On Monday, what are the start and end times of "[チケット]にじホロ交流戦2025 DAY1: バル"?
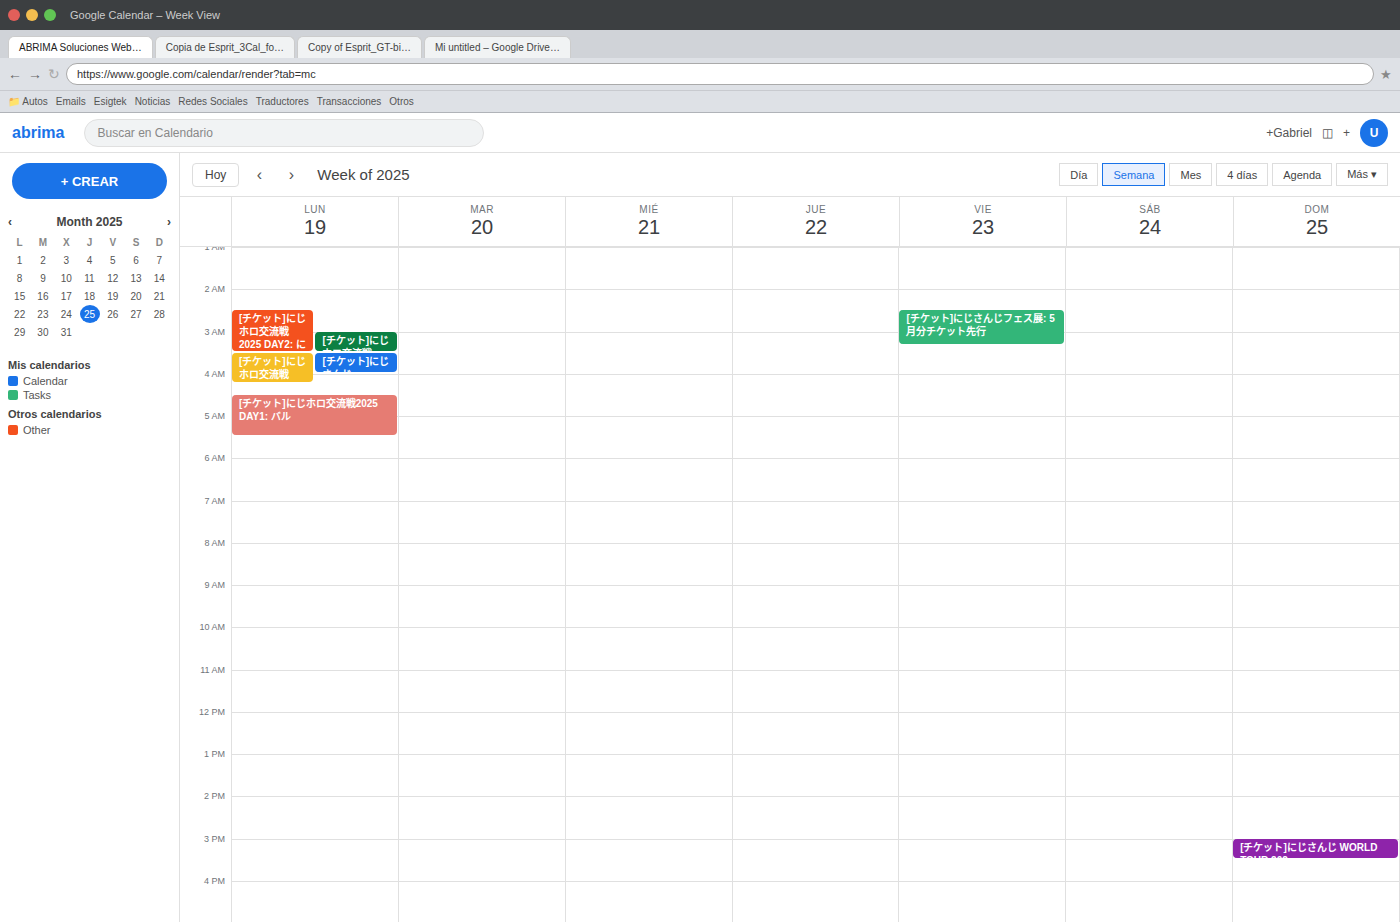
4:30 AM to 5:30 AM